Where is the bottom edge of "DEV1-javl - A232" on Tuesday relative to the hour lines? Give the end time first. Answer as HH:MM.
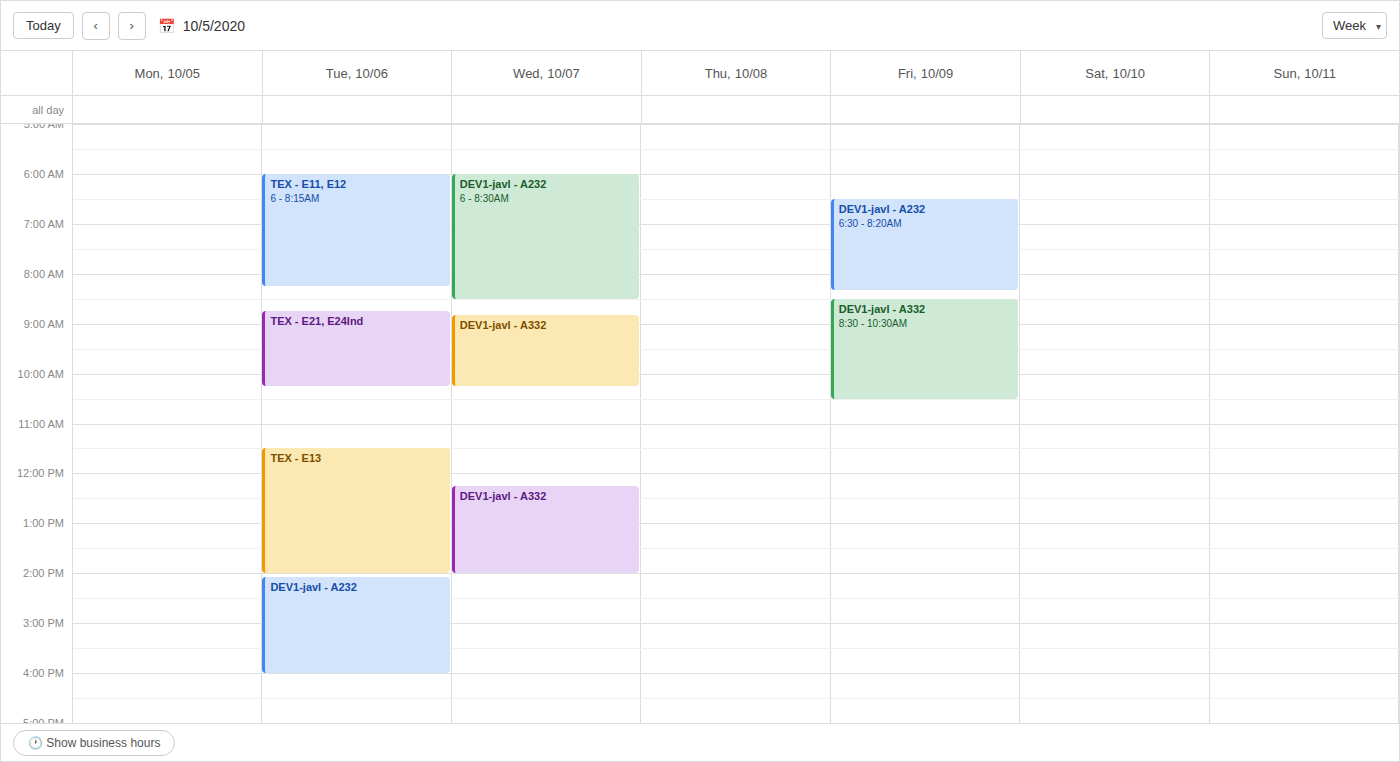
16:00 -- exactly on the 16:00 line.